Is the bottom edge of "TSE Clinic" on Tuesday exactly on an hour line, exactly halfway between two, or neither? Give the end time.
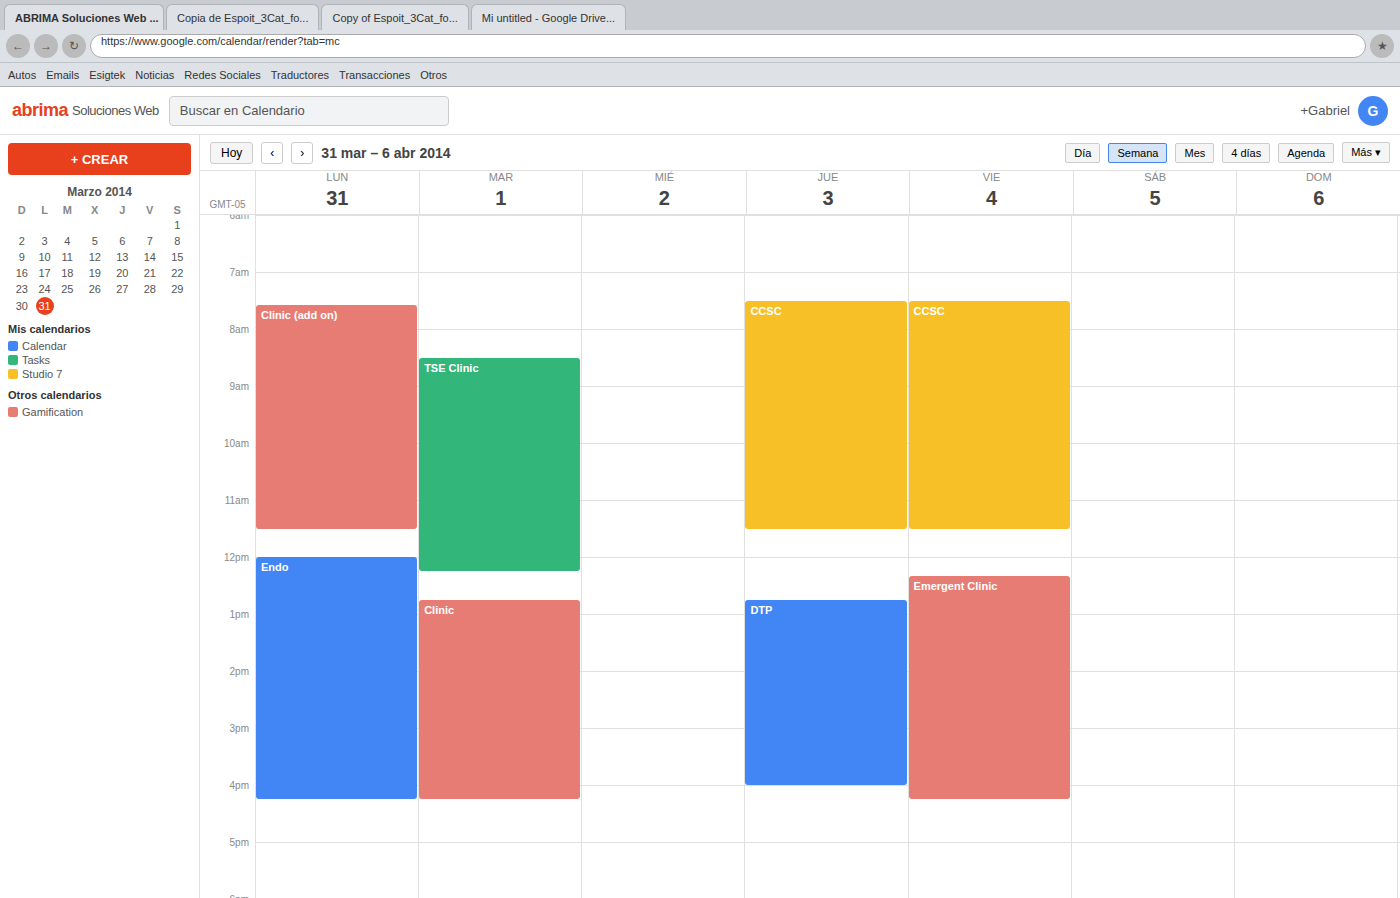
12:15 PM -- neither: a quarter of the way from the 12 PM line to the 1 PM line.